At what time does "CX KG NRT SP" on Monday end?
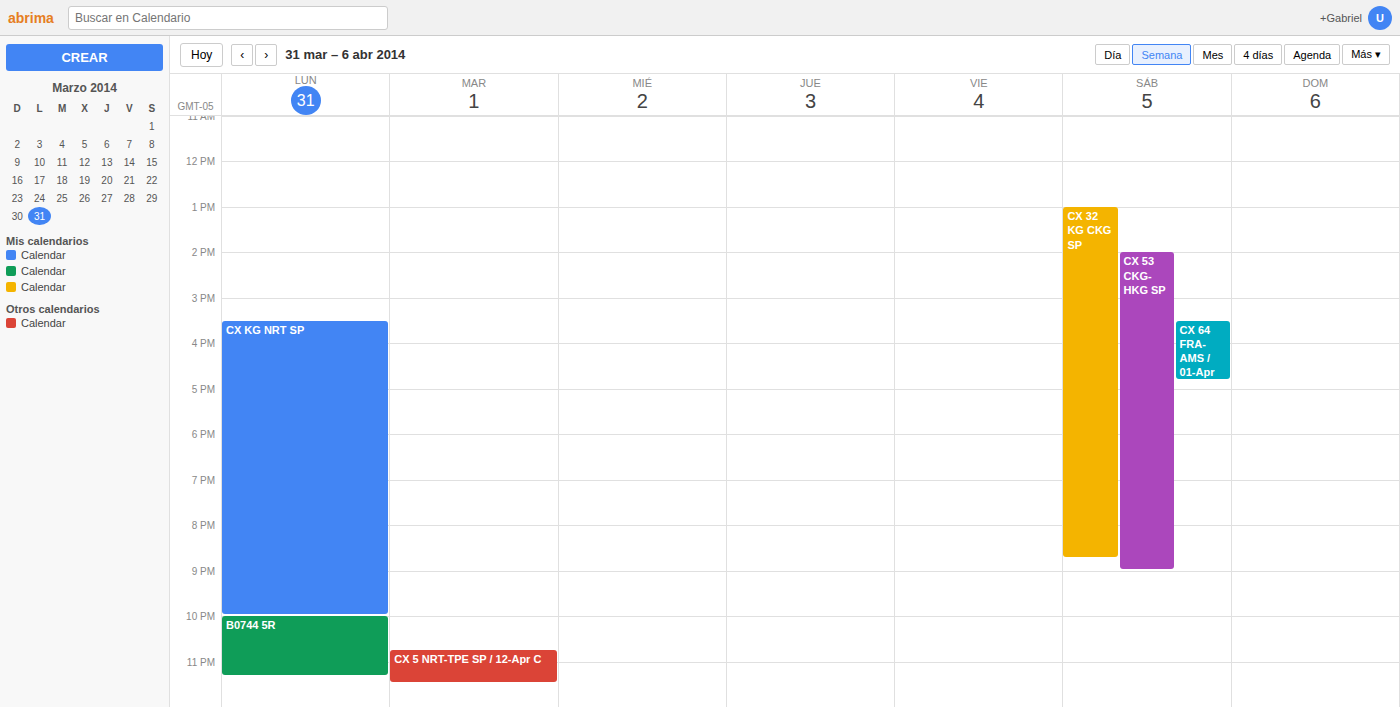
10:00 PM